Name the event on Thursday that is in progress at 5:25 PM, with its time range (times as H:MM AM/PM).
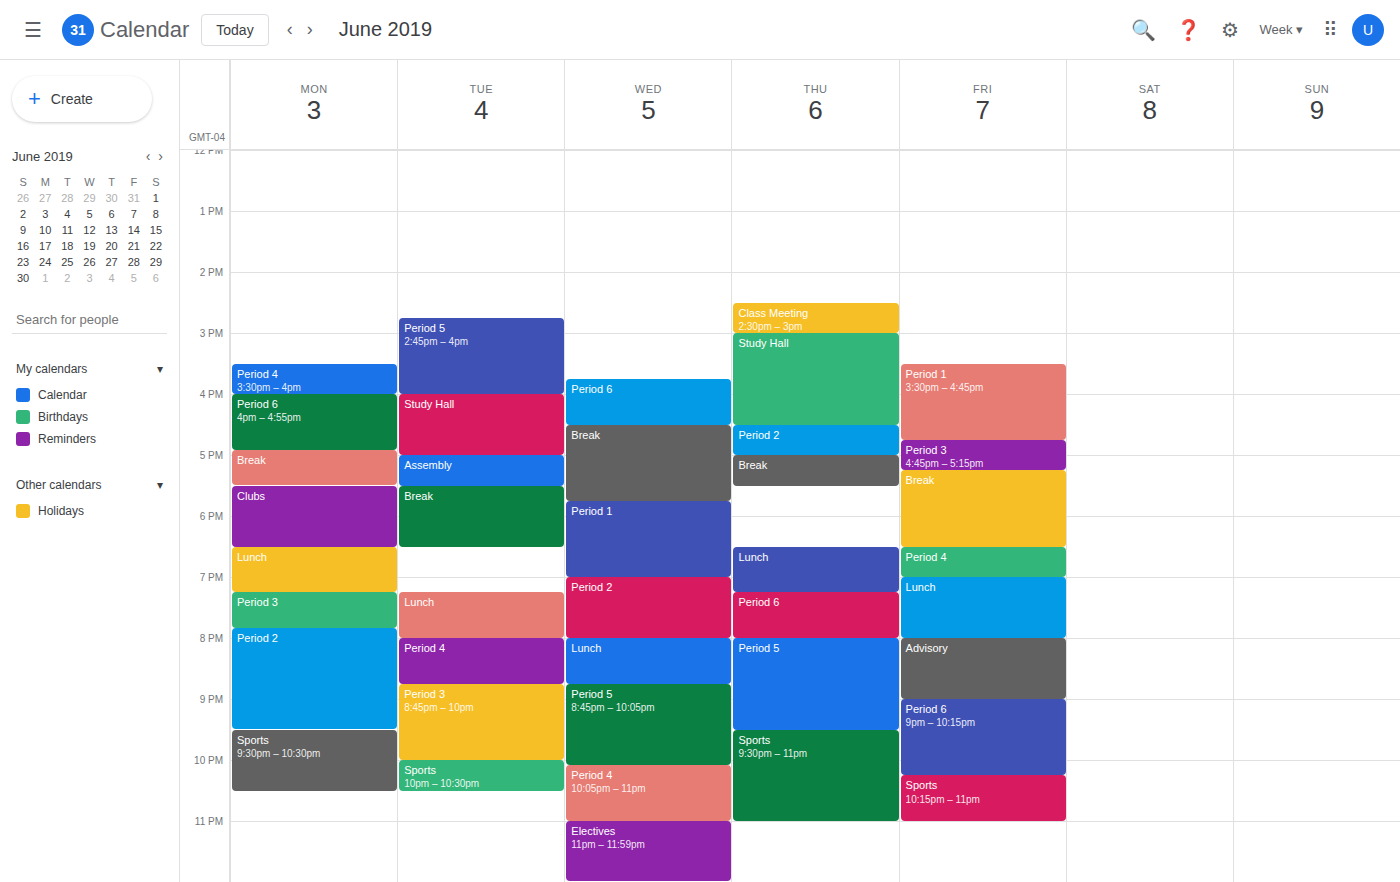
"Break", 5:00 PM to 5:30 PM